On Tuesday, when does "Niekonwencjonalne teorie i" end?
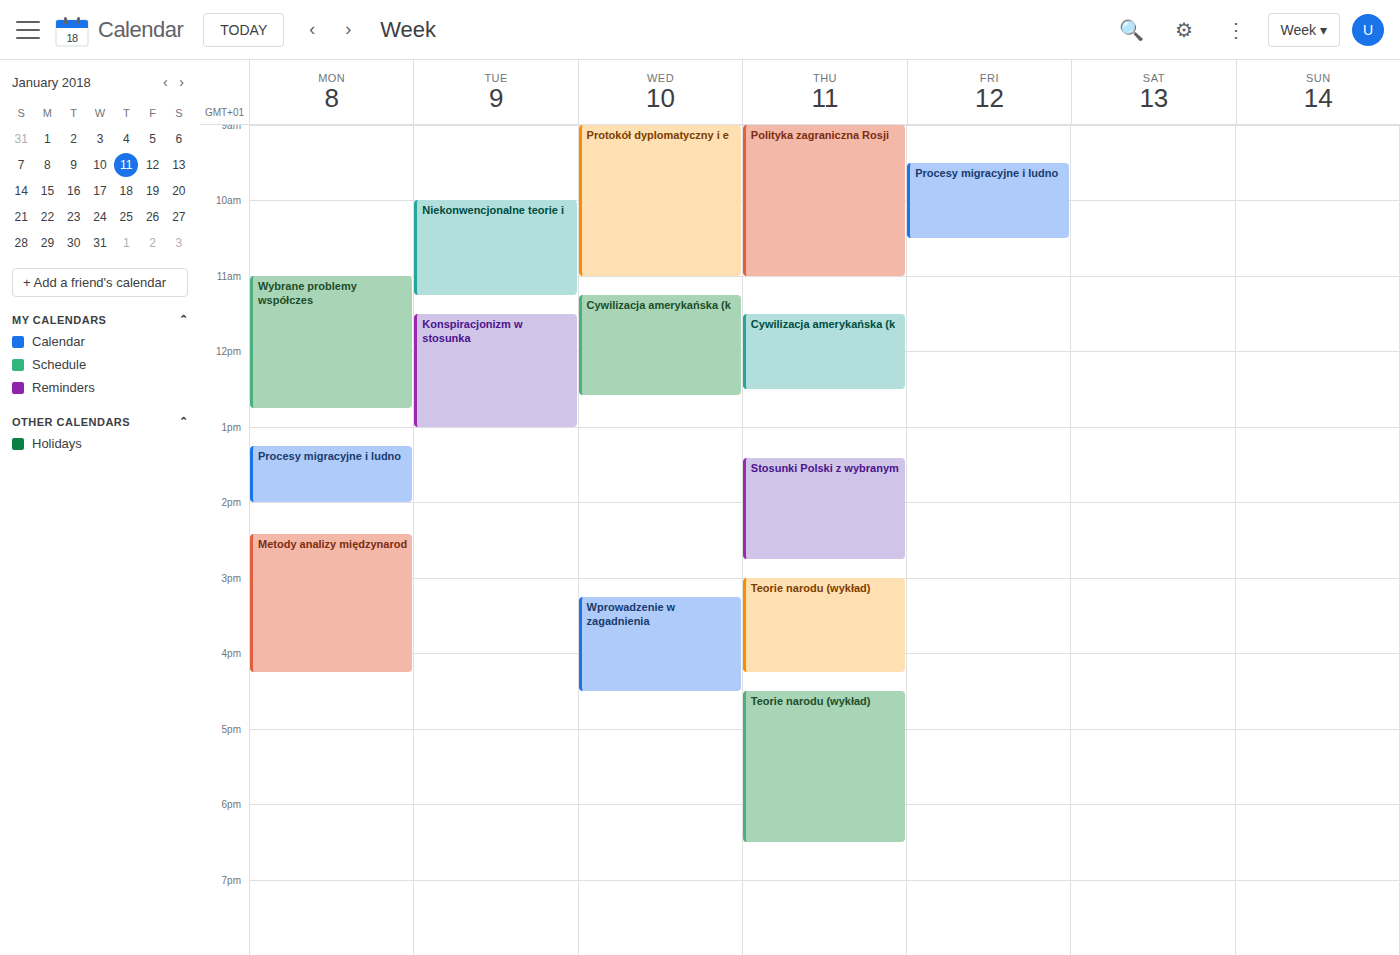
11:15 AM